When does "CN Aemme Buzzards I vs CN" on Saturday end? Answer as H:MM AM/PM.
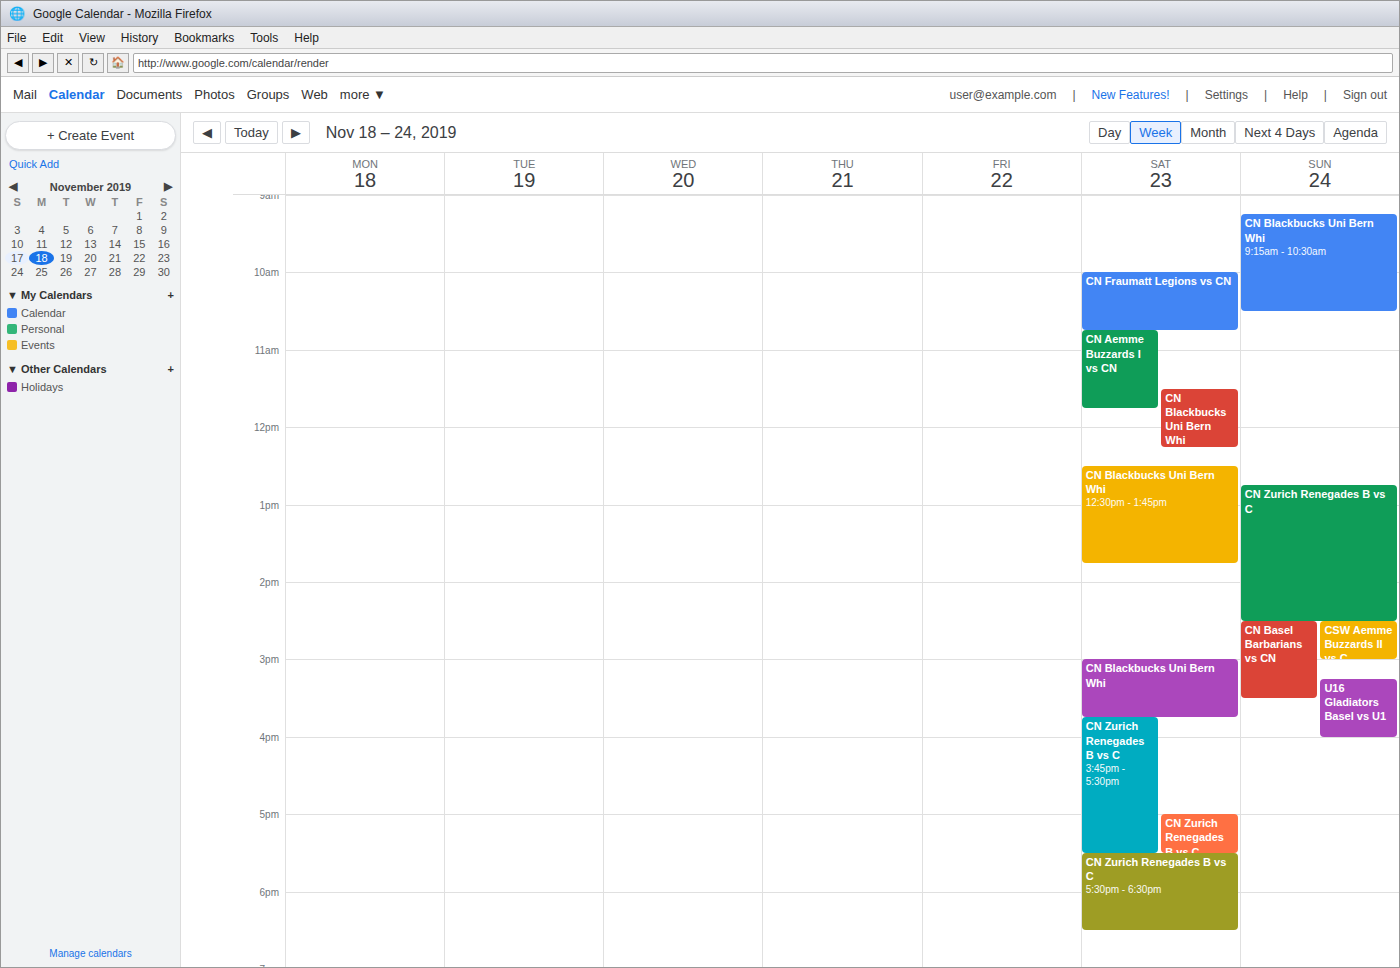
11:45 AM